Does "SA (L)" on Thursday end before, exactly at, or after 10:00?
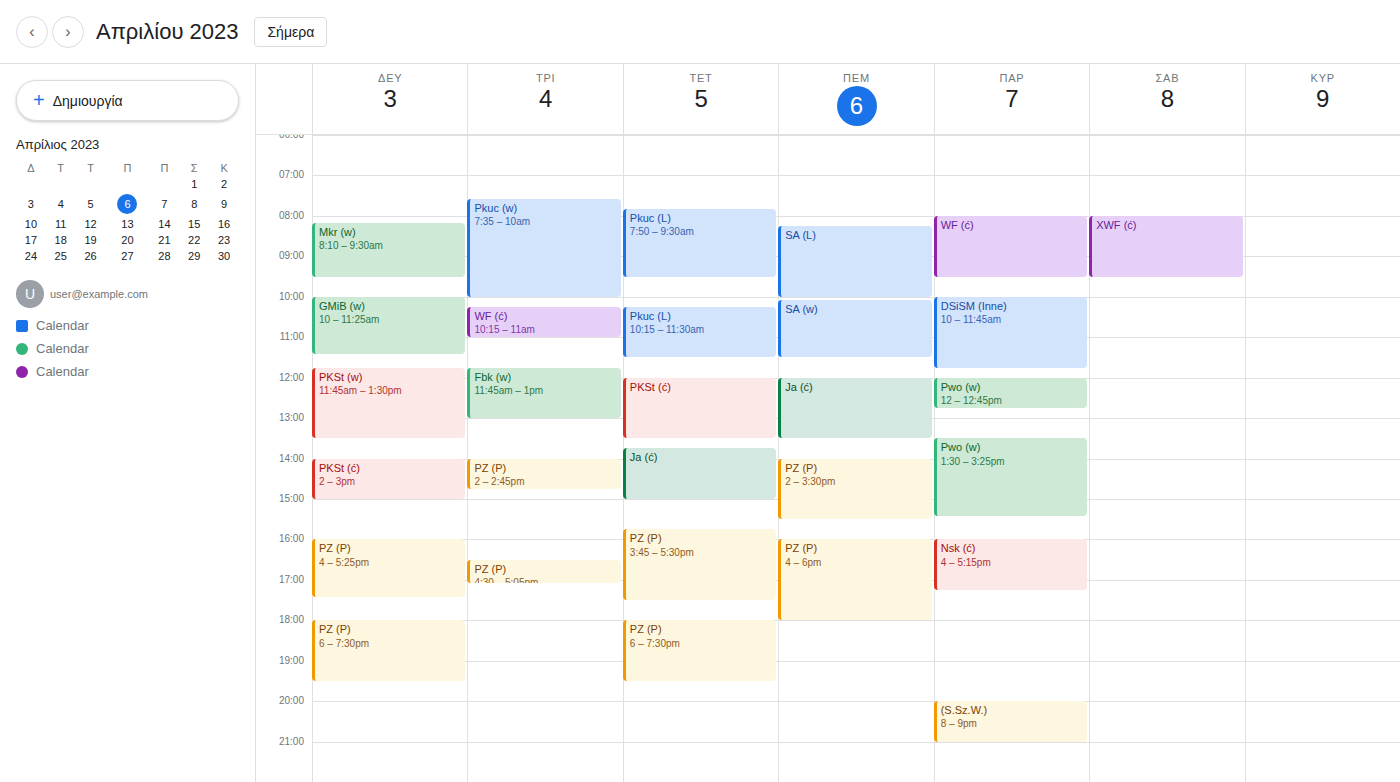
10:00 -- exactly at 10:00, on the 10:00 line.